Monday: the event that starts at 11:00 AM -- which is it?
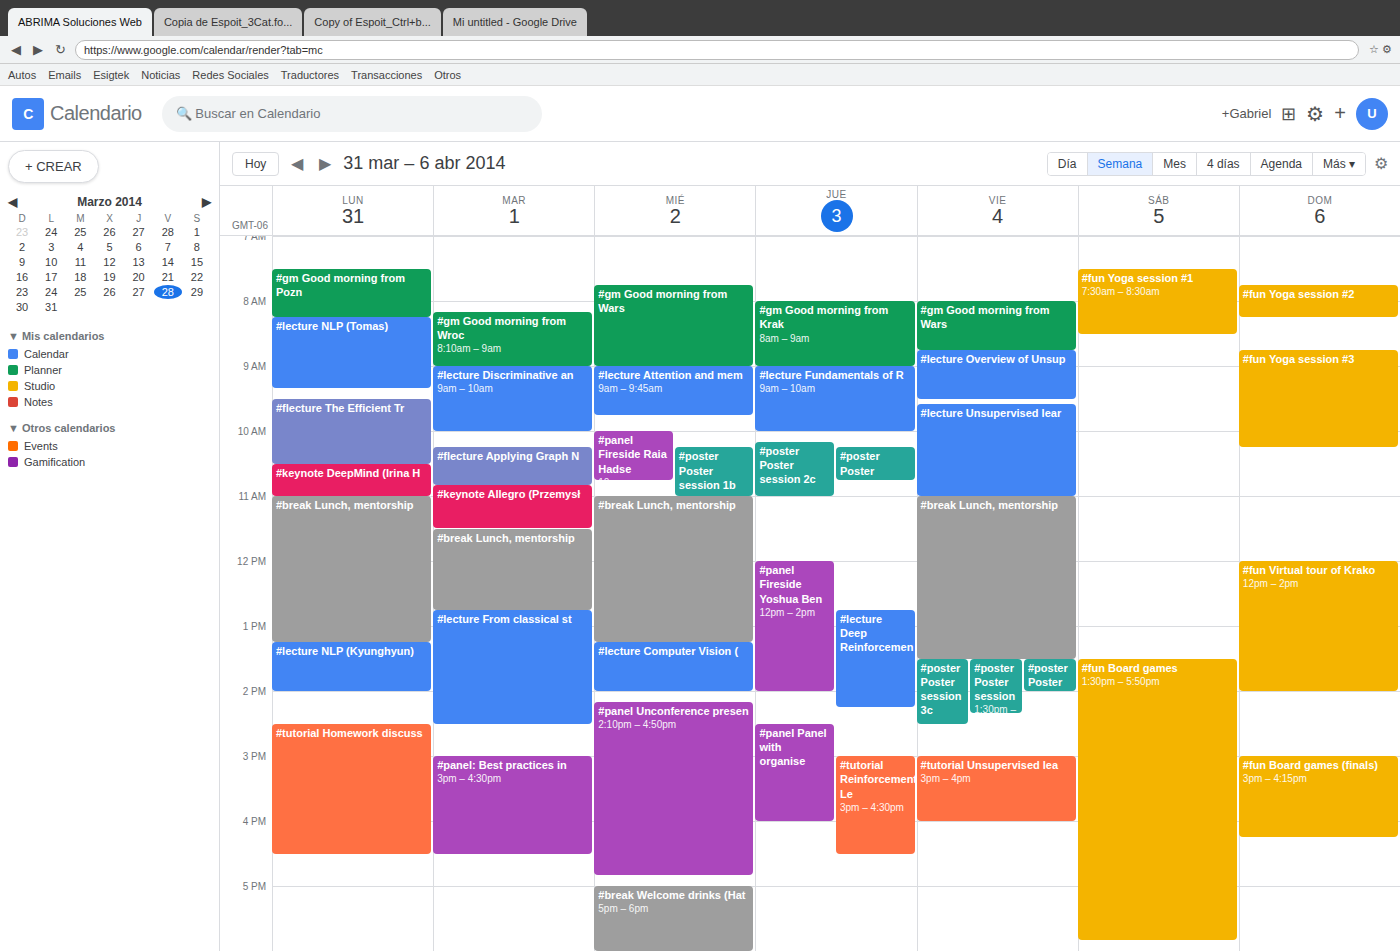
"#break Lunch, mentorship"